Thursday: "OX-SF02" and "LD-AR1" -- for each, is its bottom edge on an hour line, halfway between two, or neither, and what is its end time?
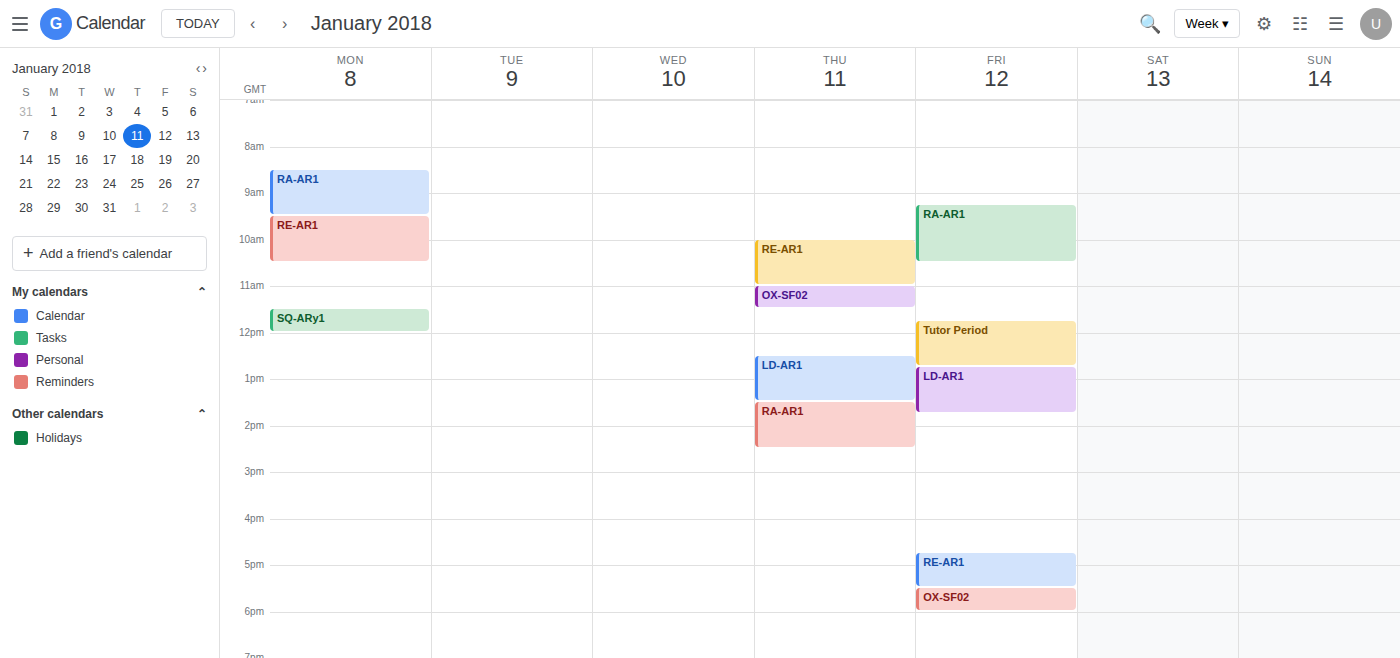
"OX-SF02": 11:30 AM, halfway between the 11 AM and 12 PM lines. "LD-AR1": 1:30 PM, halfway between the 1 PM and 2 PM lines.